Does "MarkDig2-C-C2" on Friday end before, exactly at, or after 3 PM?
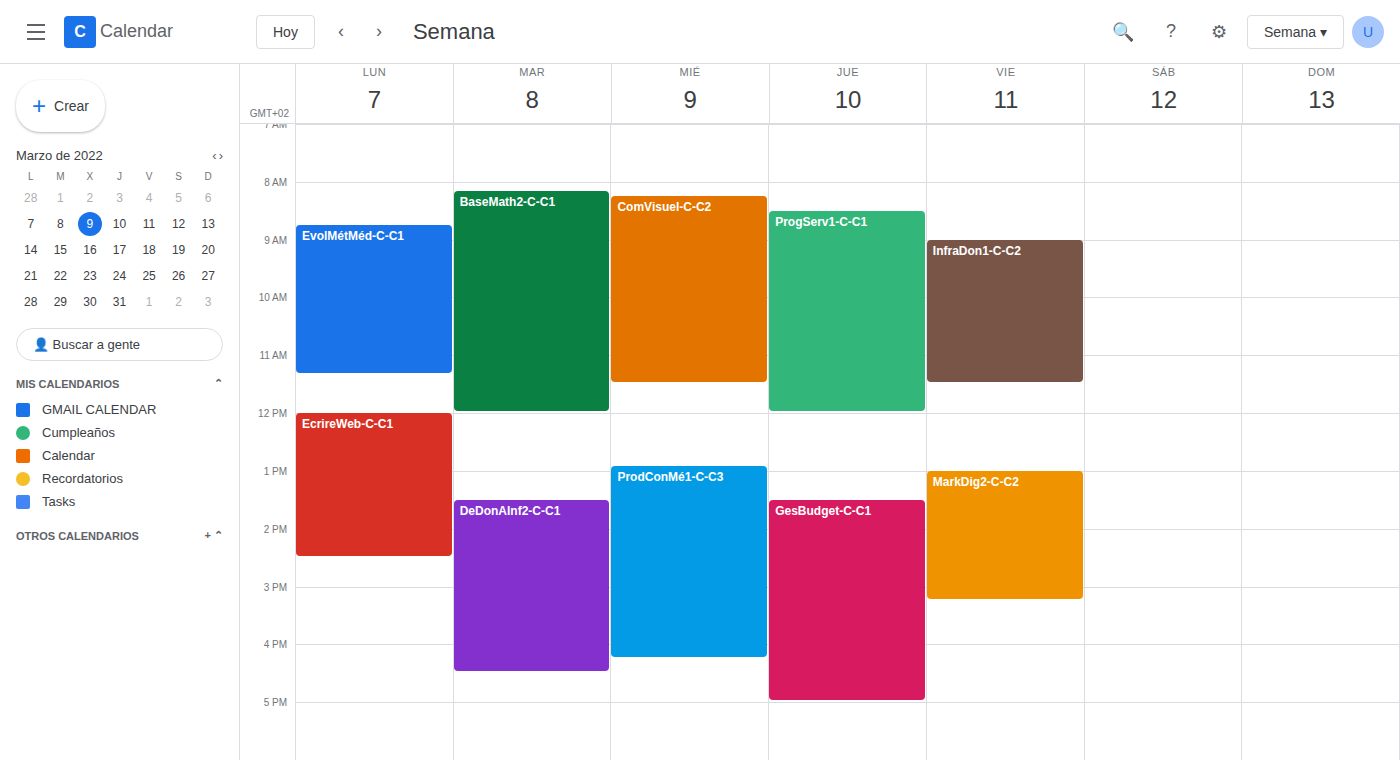
3:15 PM -- after 3 PM, 15 minutes below the 3 PM line.